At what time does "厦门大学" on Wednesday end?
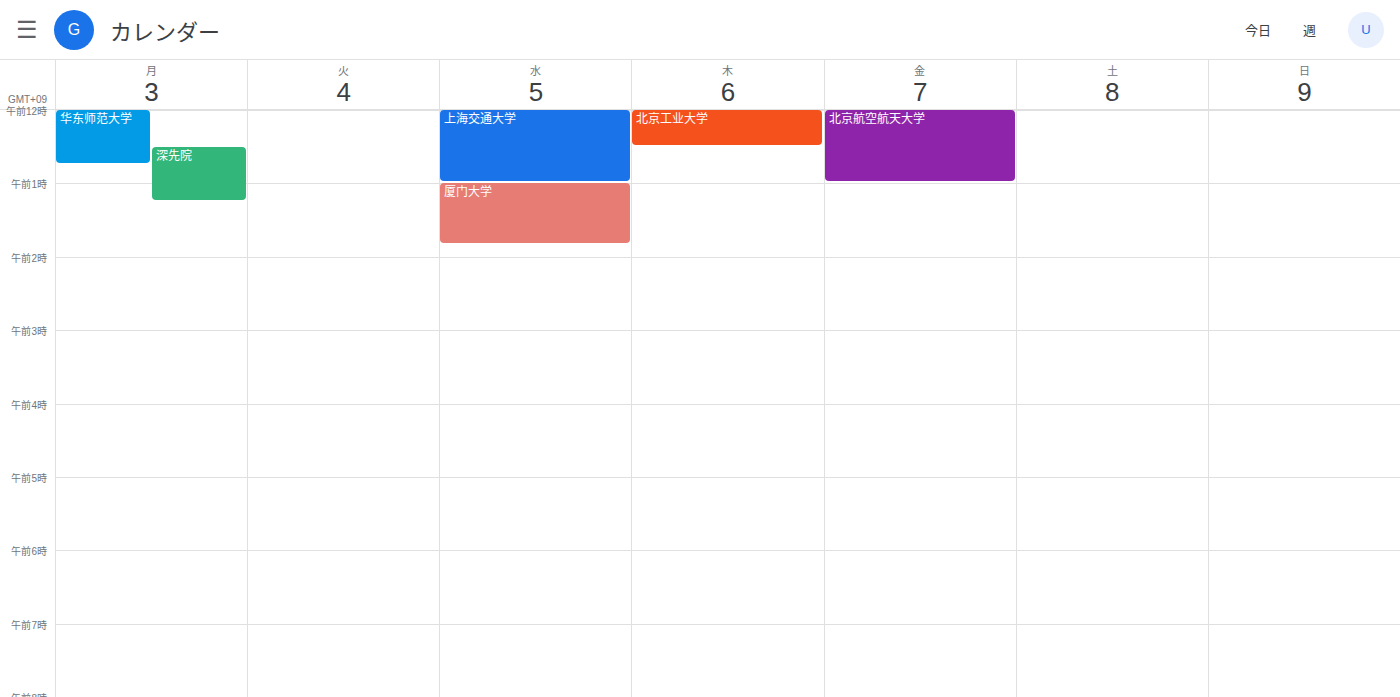
1:50 AM